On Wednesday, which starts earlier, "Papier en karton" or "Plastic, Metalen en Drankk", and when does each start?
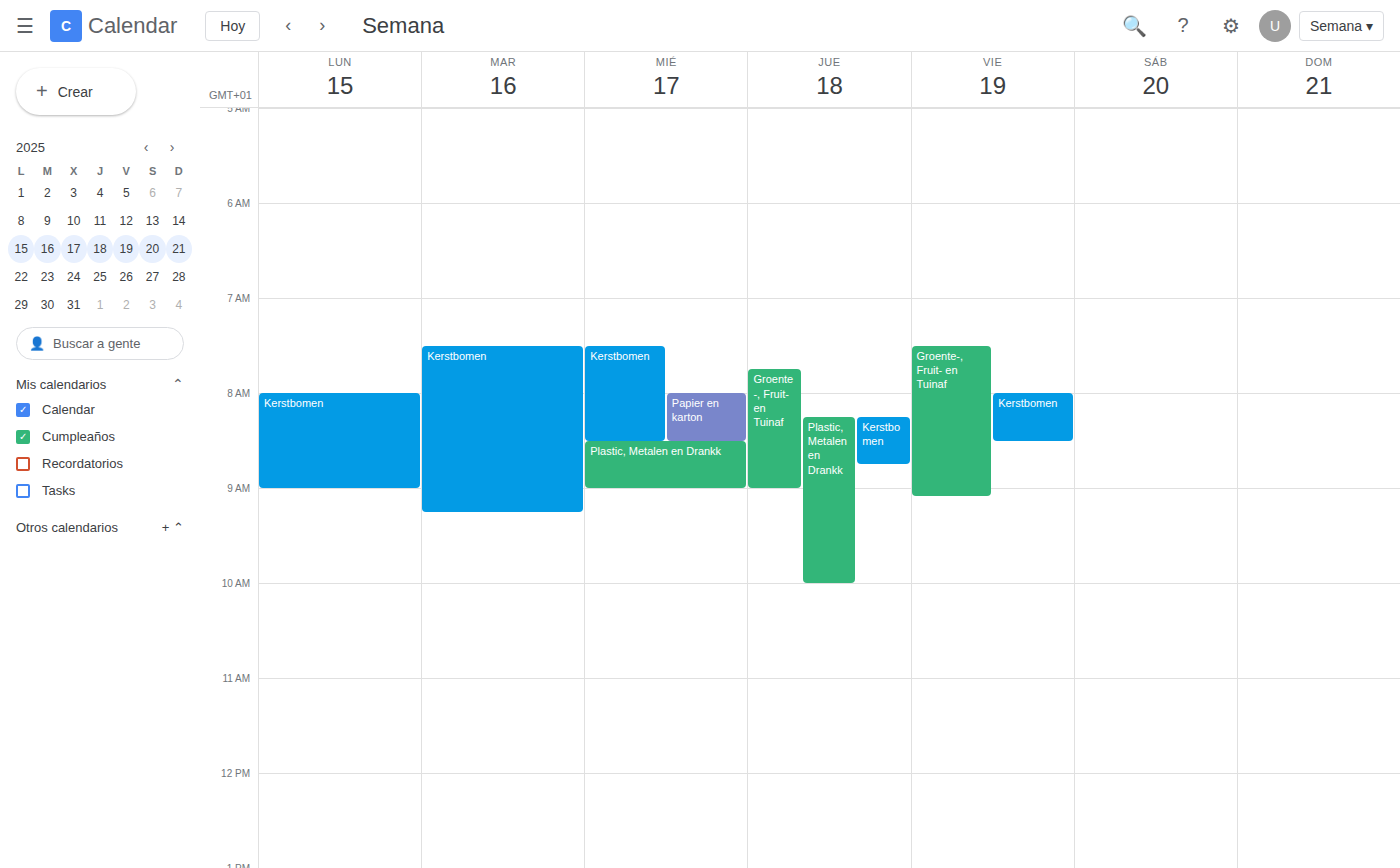
"Papier en karton" 8:00 AM; "Plastic, Metalen en Drankk" 8:30 AM.